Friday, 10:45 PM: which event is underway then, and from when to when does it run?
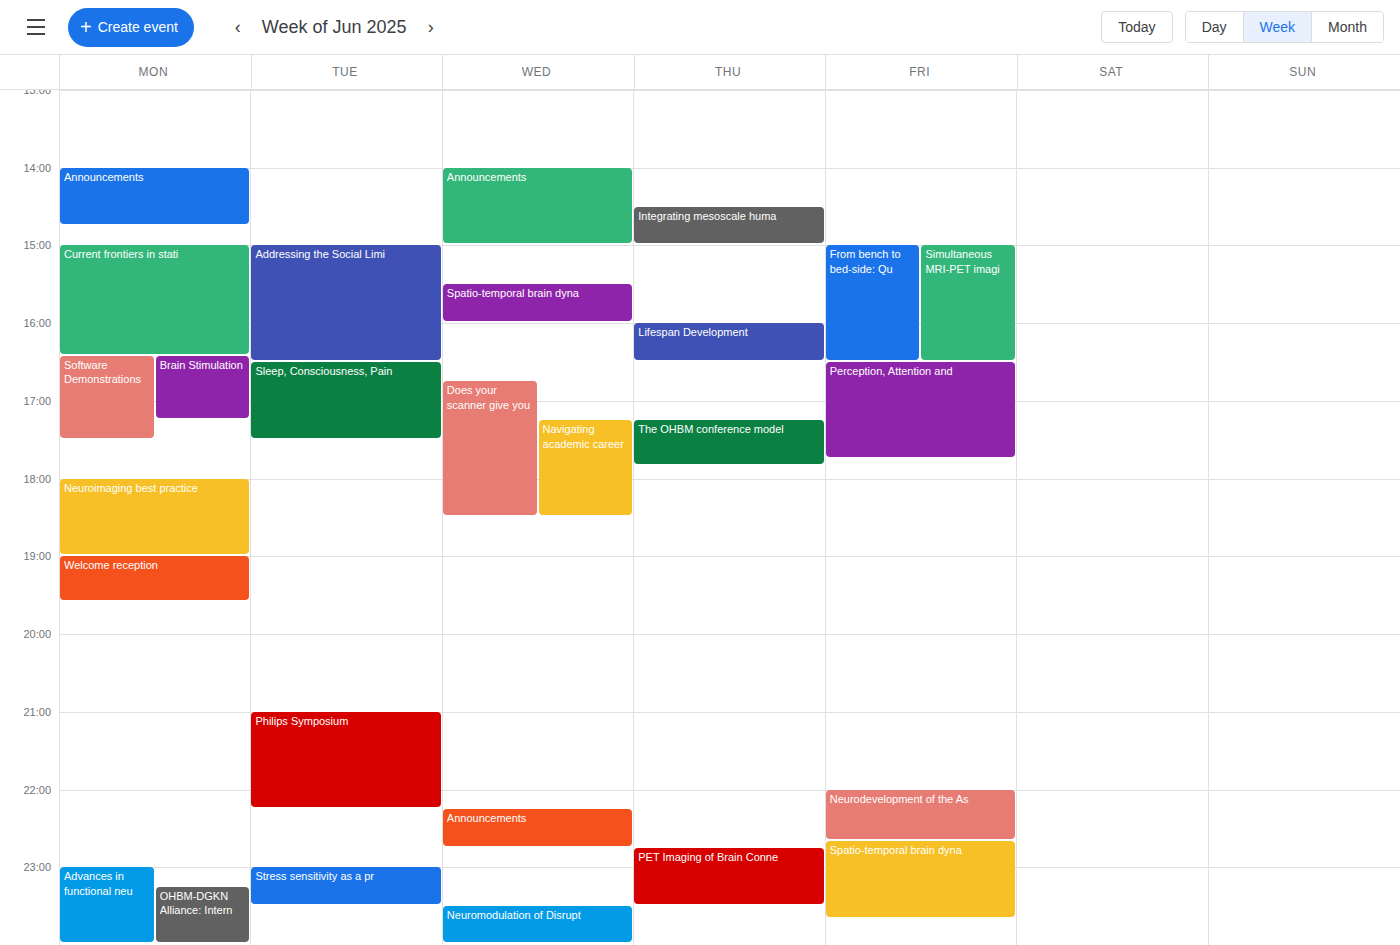
"Spatio-temporal brain dyna", 10:40 PM to 11:40 PM